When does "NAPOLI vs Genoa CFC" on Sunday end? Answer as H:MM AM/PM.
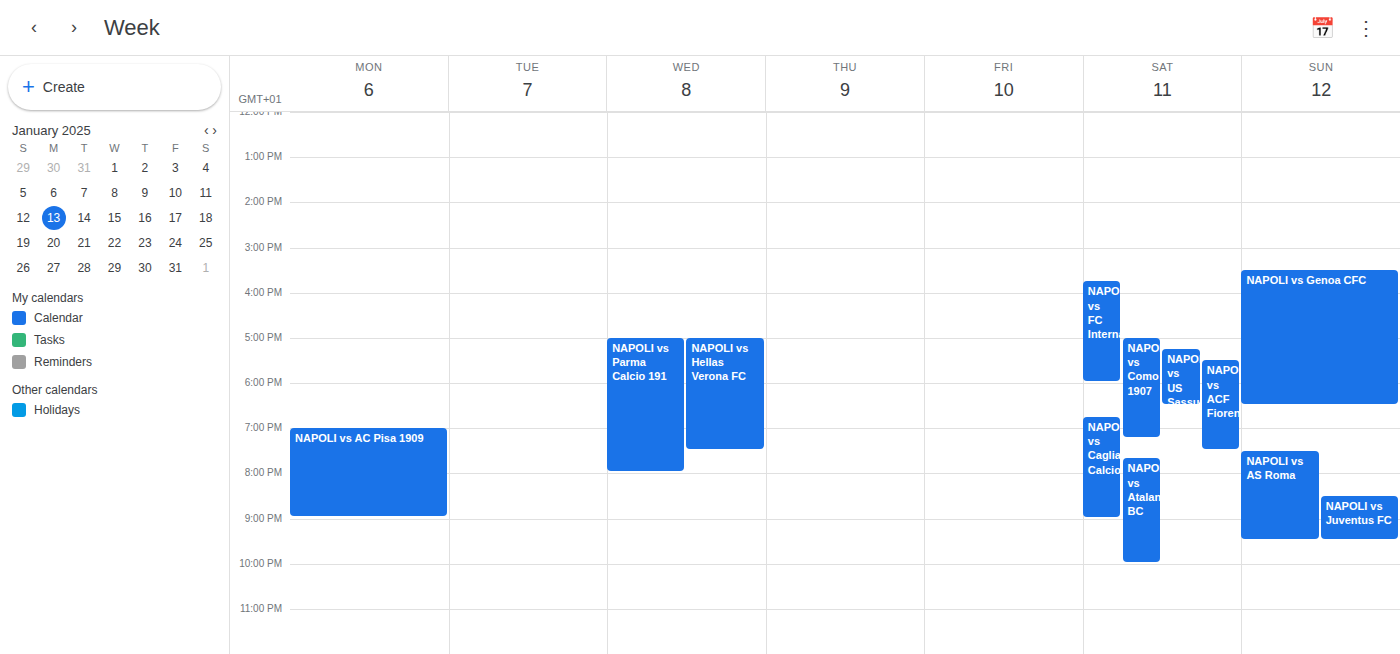
6:30 PM